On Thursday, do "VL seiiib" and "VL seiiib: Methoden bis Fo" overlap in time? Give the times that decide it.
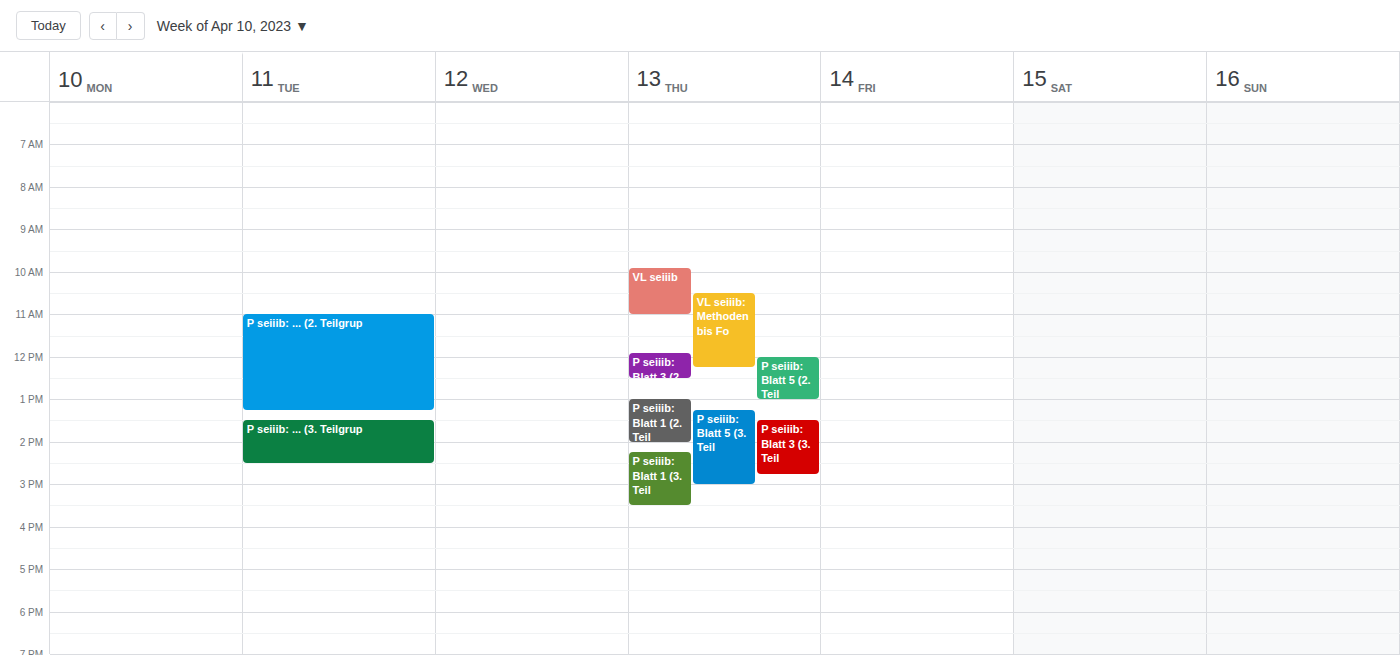
"VL seiiib: Methoden bis Fo" starts at 10:30 AM, before "VL seiiib" ends at 11:00 AM -- they overlap.